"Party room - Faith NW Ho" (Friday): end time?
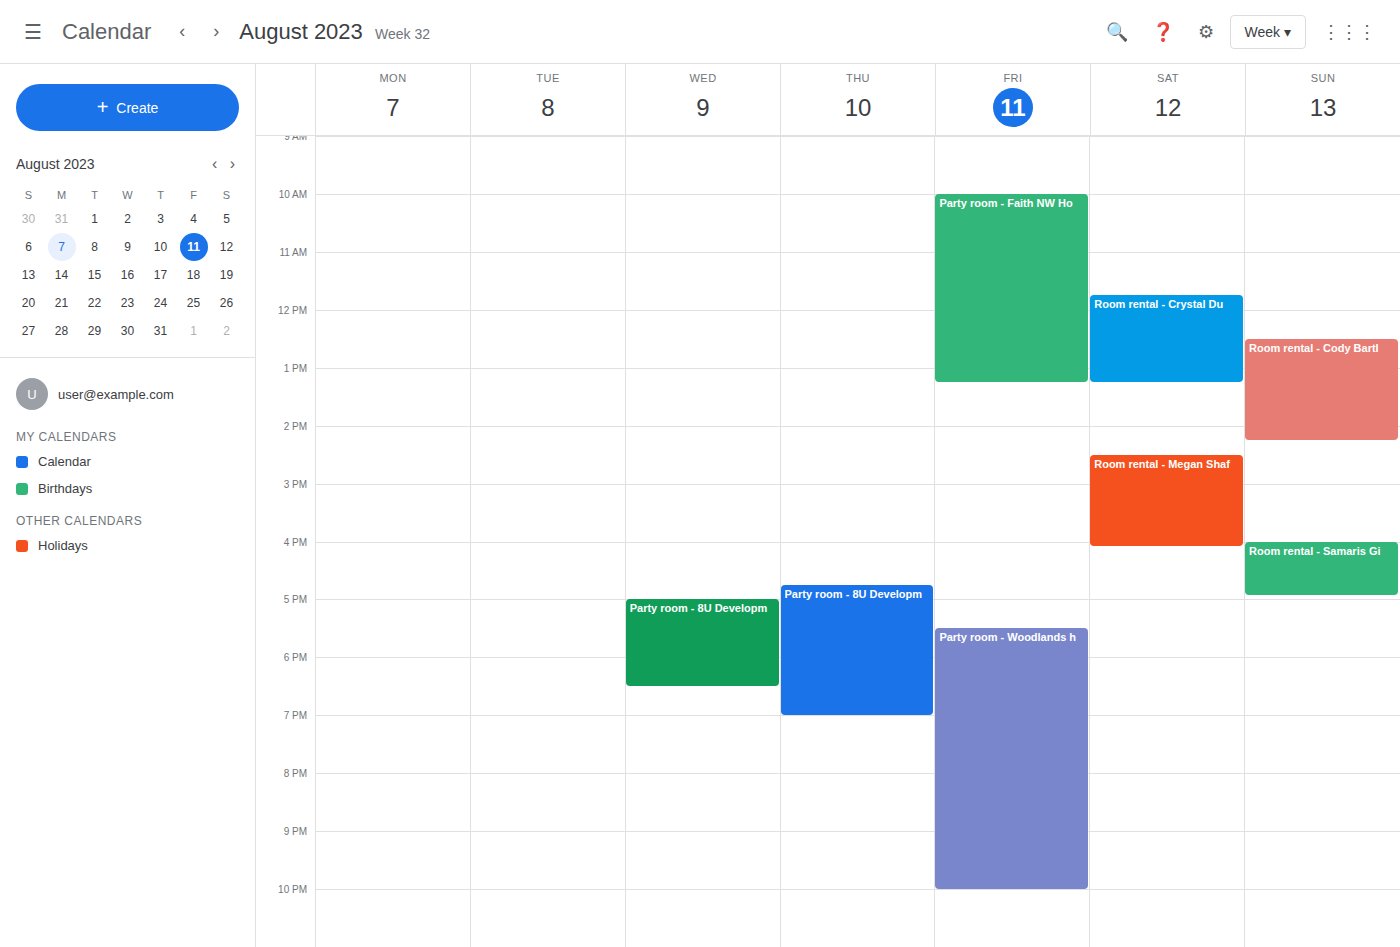
1:15 PM